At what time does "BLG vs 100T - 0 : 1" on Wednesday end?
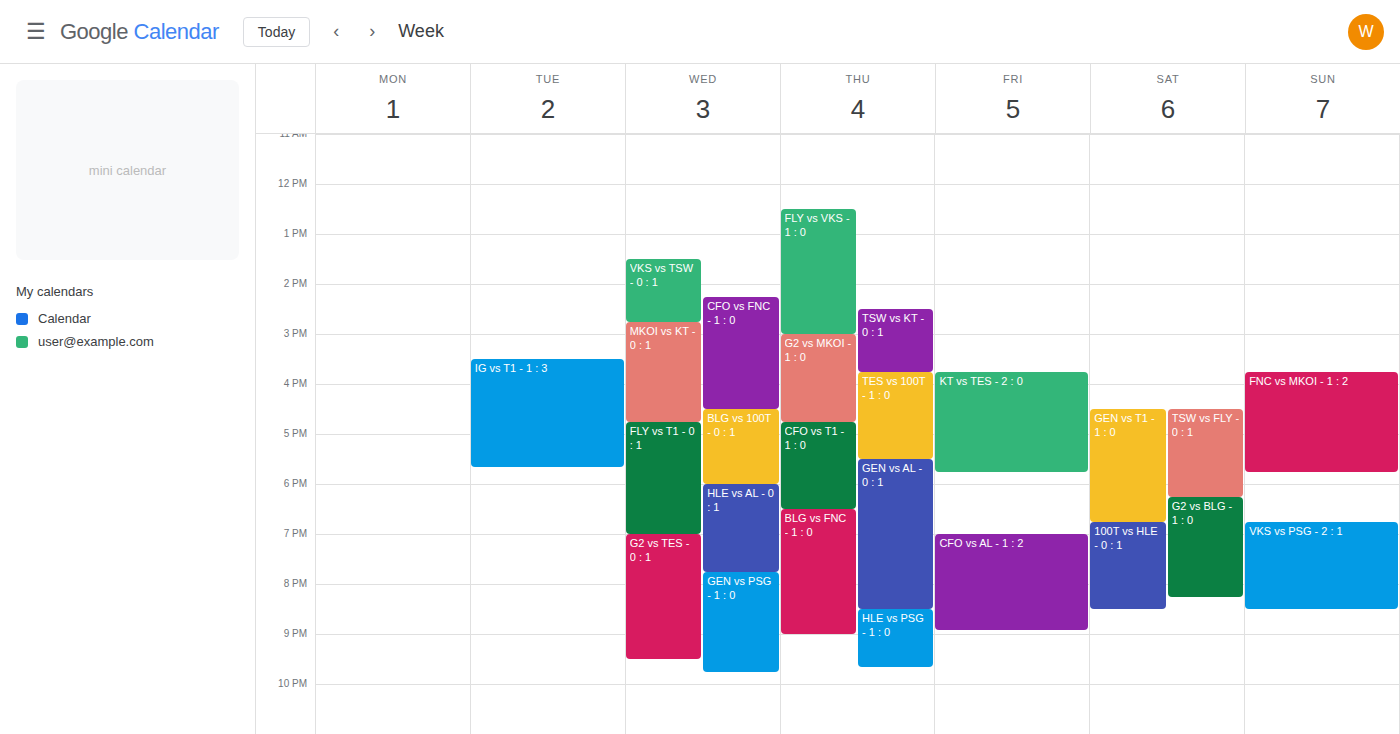
6:00 PM